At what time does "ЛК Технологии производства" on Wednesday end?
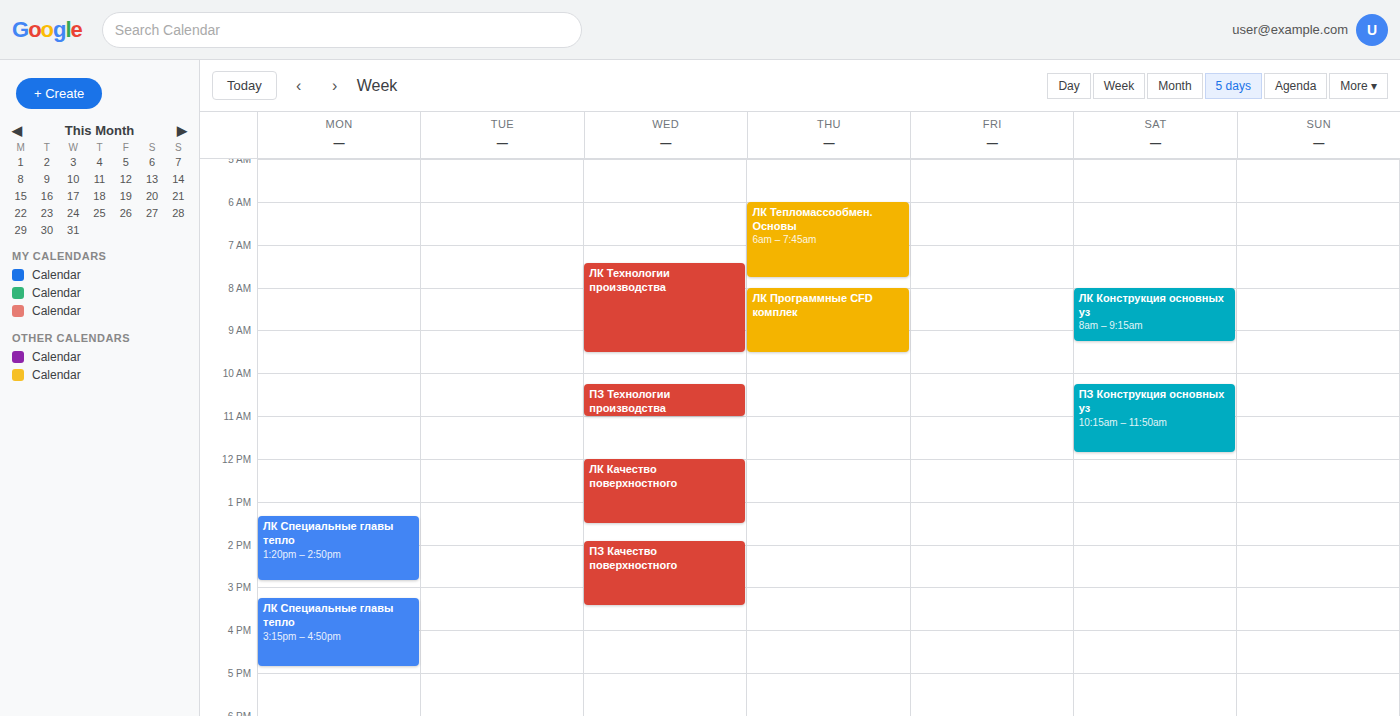
9:30 AM